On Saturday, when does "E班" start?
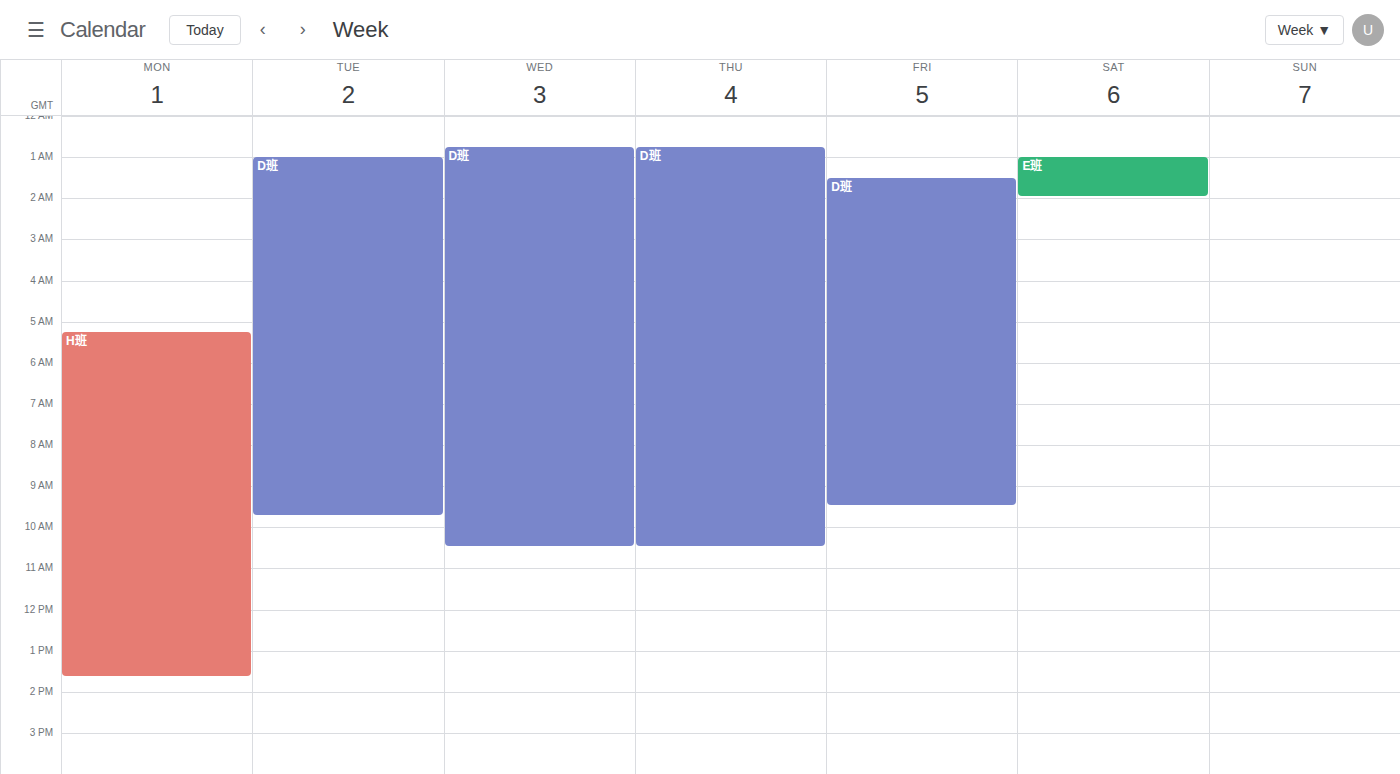
1:00 AM